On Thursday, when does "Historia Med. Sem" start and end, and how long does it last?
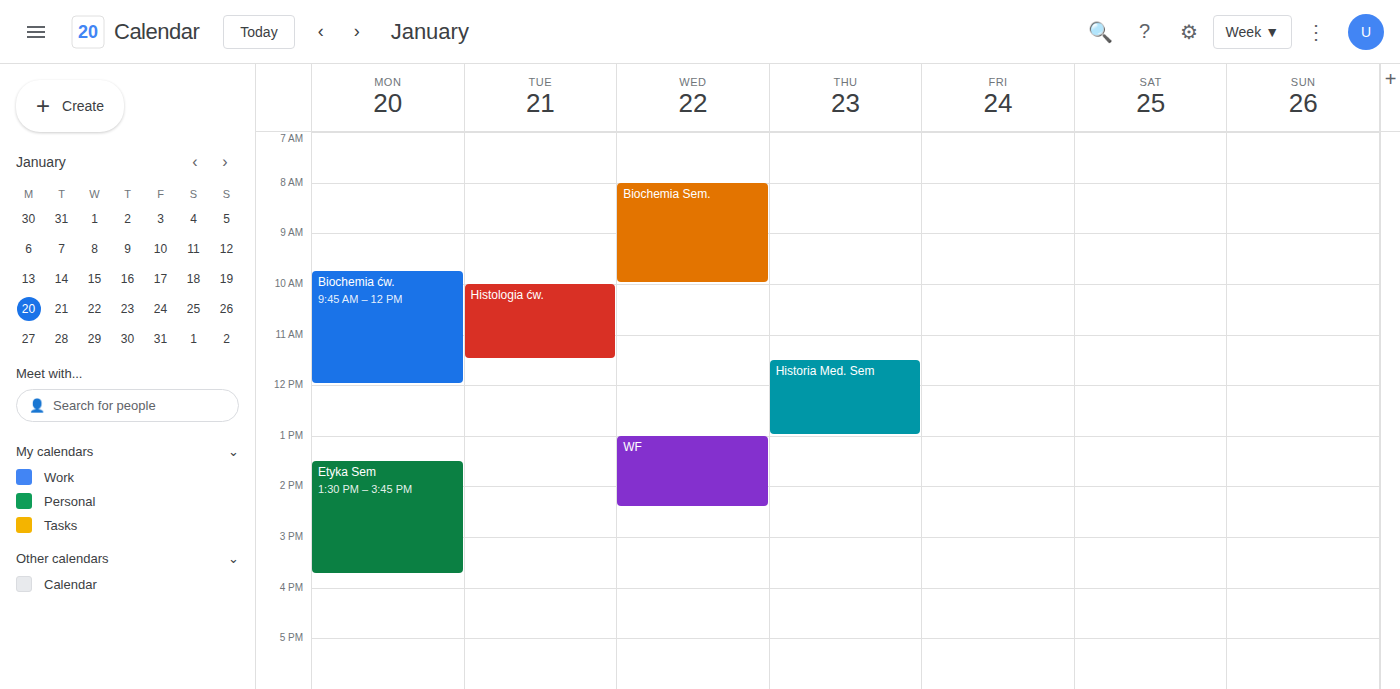
11:30 AM to 1:00 PM, 1 hour 30 minutes